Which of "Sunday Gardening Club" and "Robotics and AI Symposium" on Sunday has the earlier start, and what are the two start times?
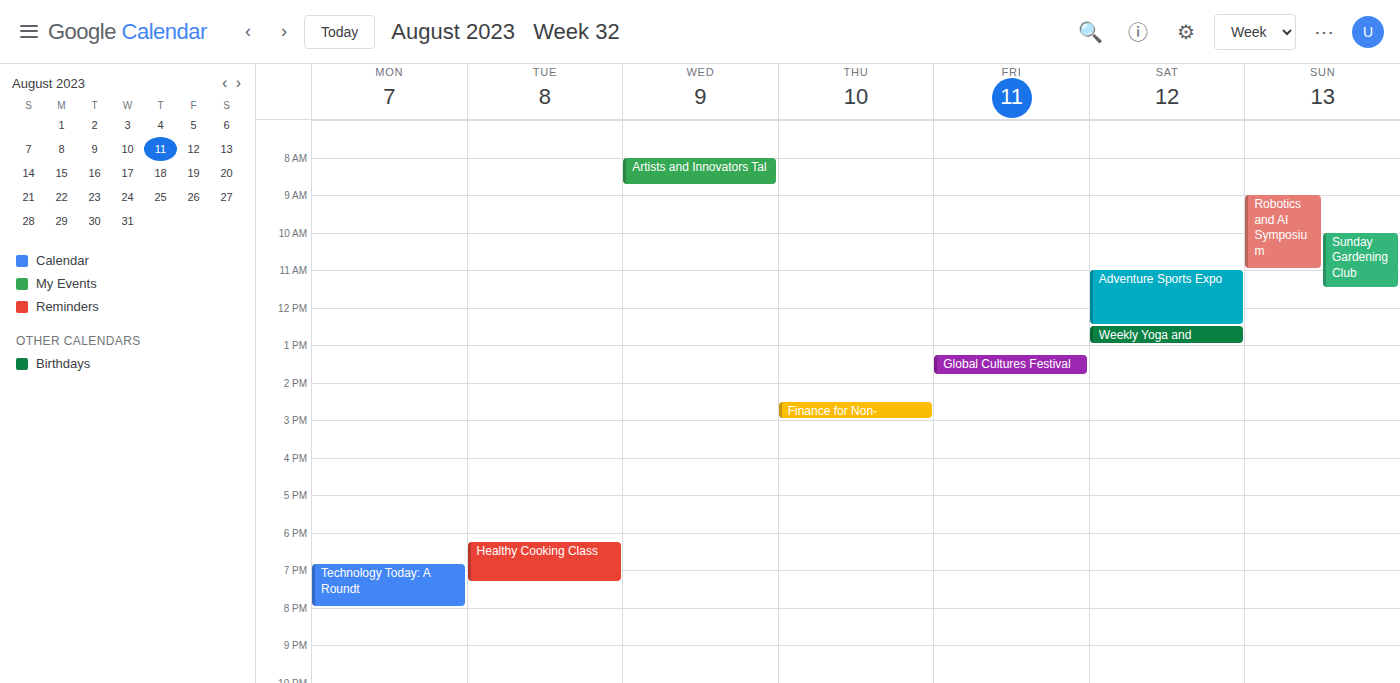
"Robotics and AI Symposium" 9:00 AM; "Sunday Gardening Club" 10:00 AM.